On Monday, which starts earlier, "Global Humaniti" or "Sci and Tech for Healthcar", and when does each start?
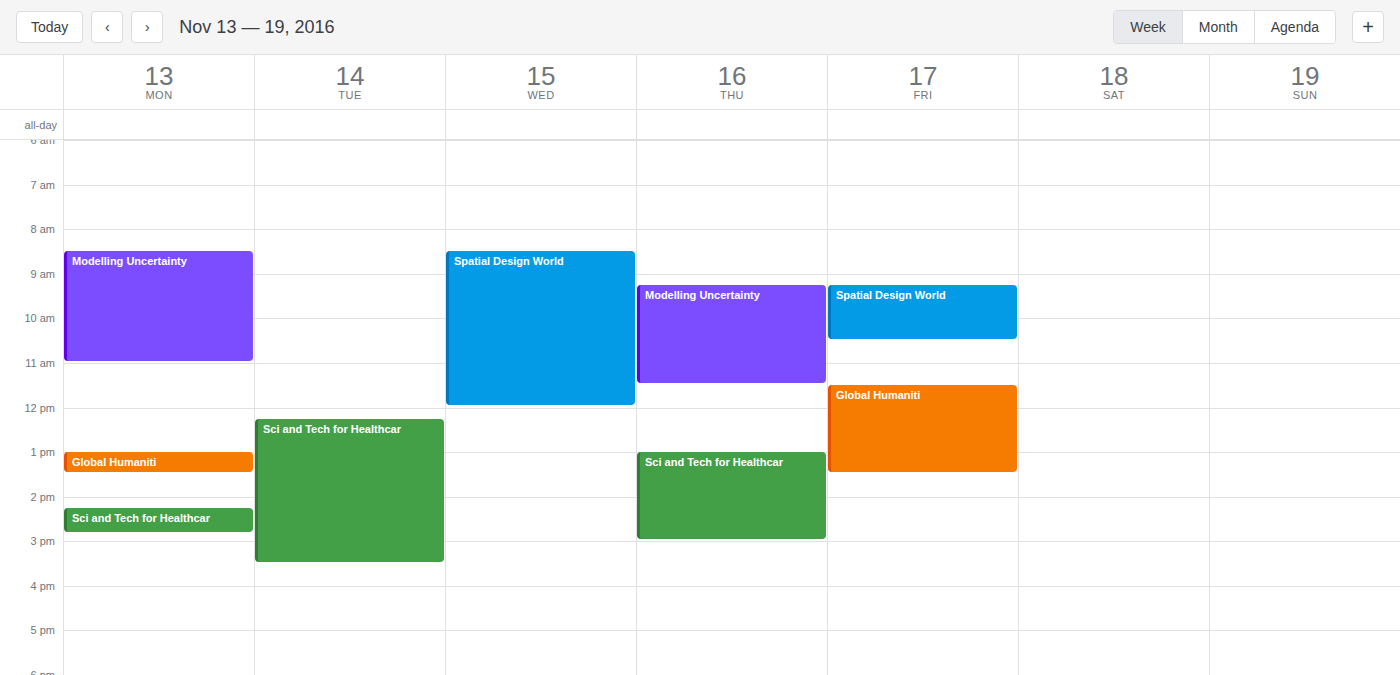
"Global Humaniti" 13:00; "Sci and Tech for Healthcar" 14:15.